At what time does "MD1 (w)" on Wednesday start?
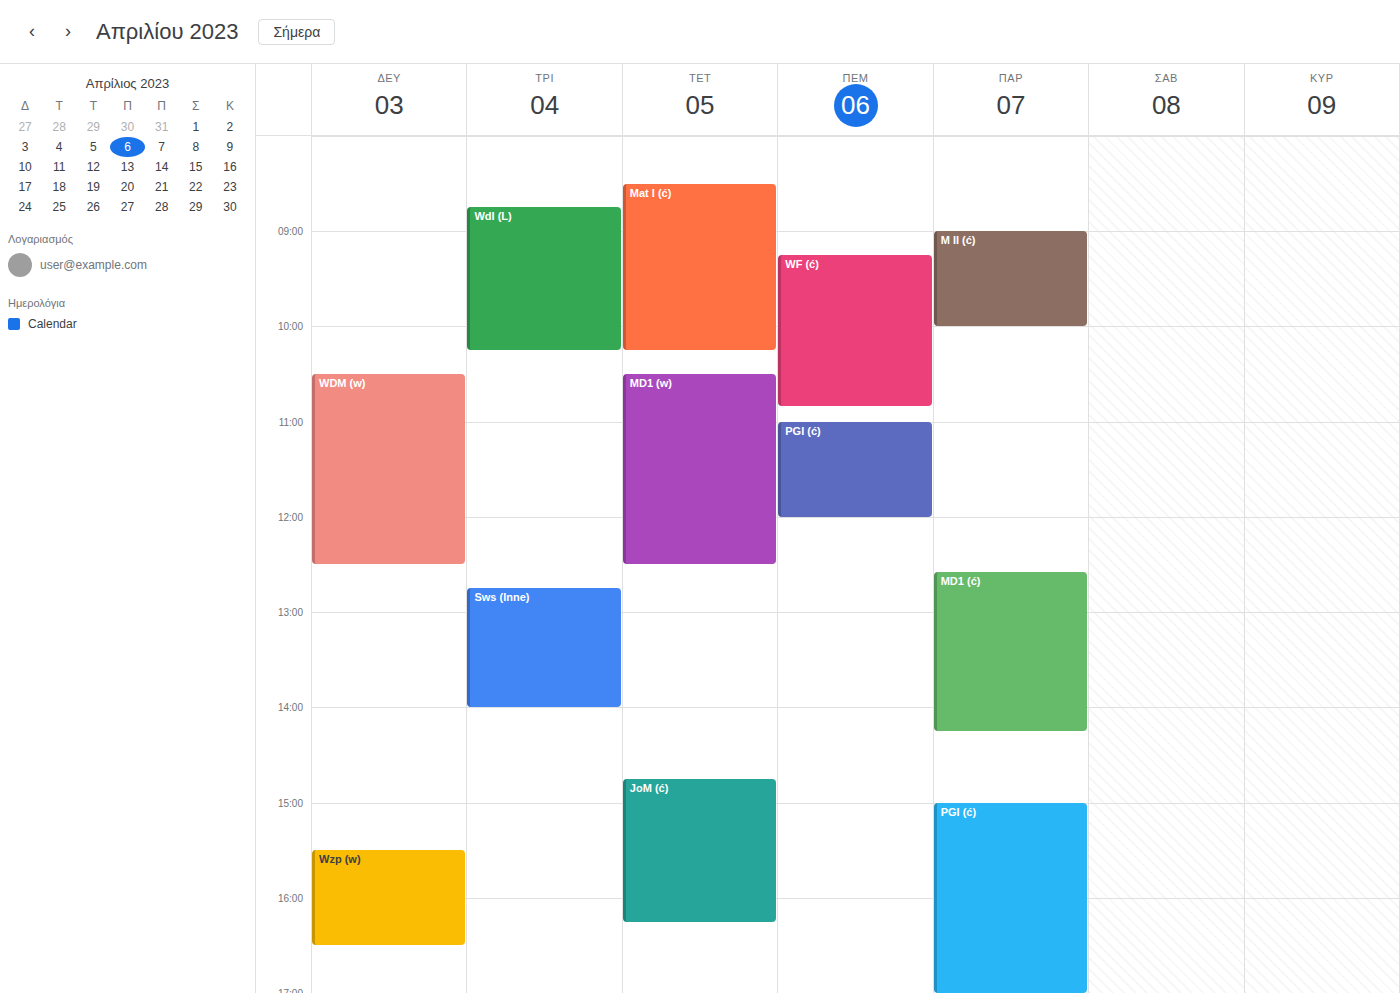
10:30 AM